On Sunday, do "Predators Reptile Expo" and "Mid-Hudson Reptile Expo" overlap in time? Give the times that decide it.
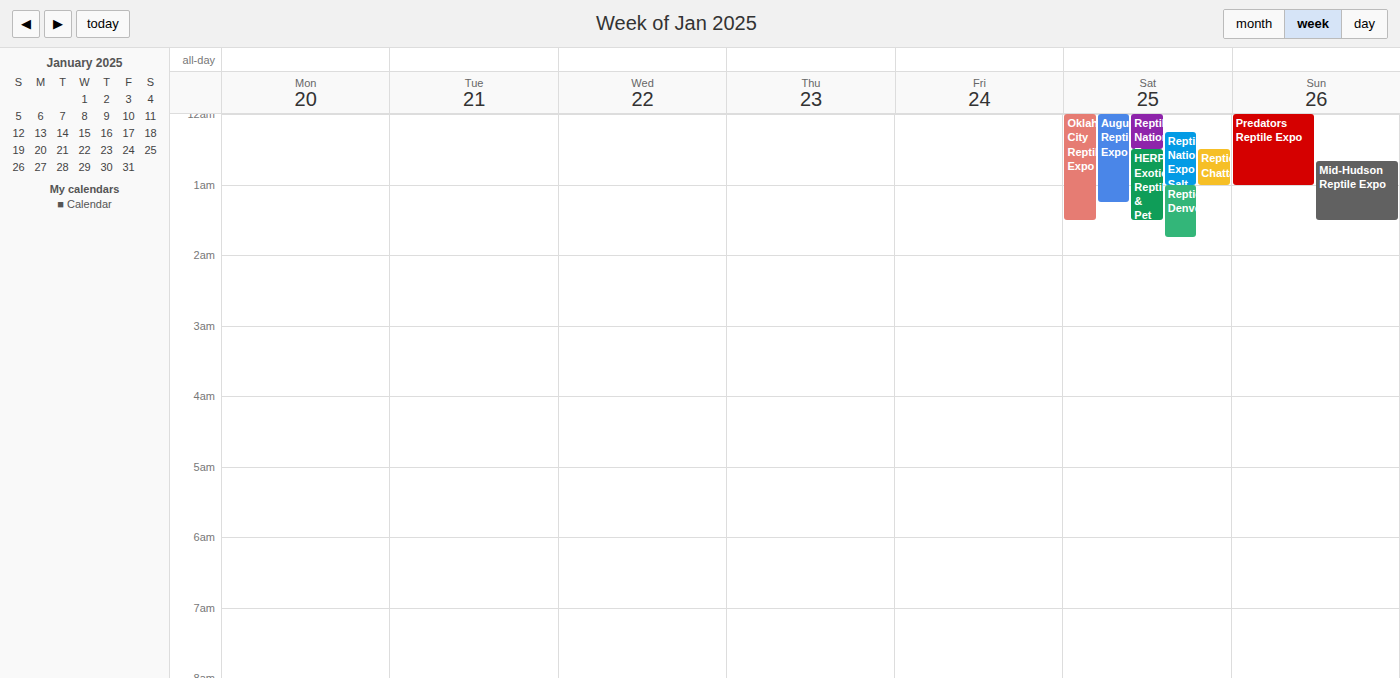
"Mid-Hudson Reptile Expo" starts at 00:40, before "Predators Reptile Expo" ends at 01:00 -- they overlap.